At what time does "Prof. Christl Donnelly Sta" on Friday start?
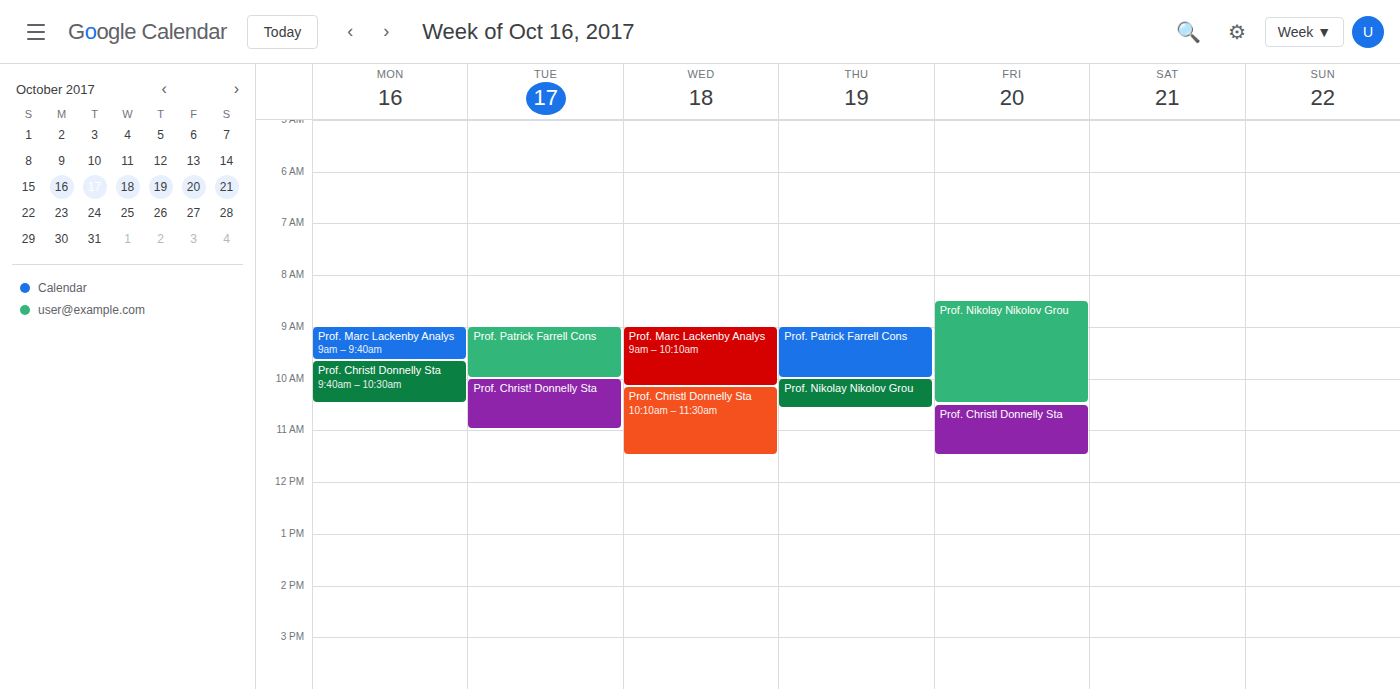
10:30 AM